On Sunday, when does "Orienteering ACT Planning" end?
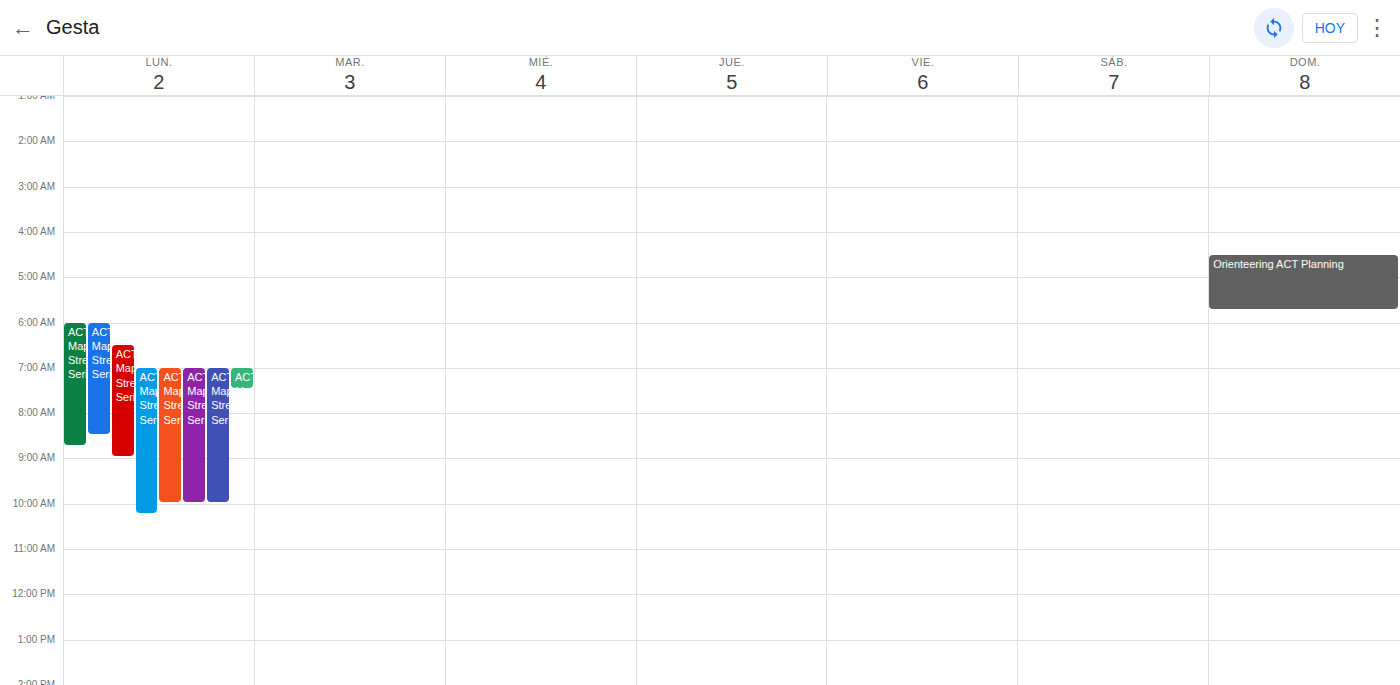
5:45 AM